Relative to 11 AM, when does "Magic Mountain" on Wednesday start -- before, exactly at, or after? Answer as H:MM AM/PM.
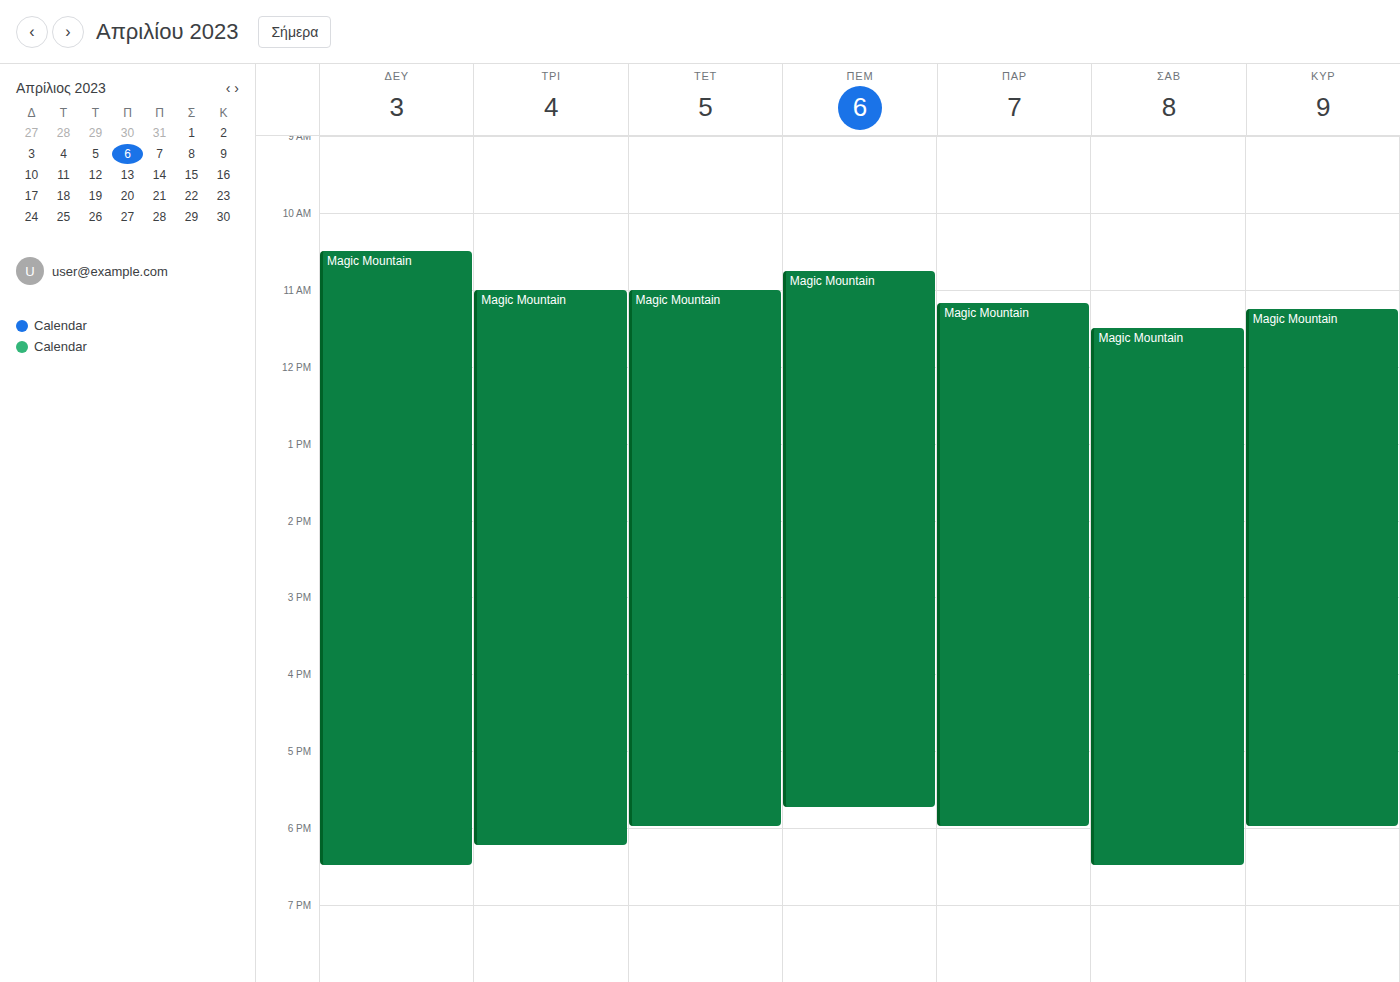
11:00 AM -- exactly at 11 AM, on the 11 AM line.